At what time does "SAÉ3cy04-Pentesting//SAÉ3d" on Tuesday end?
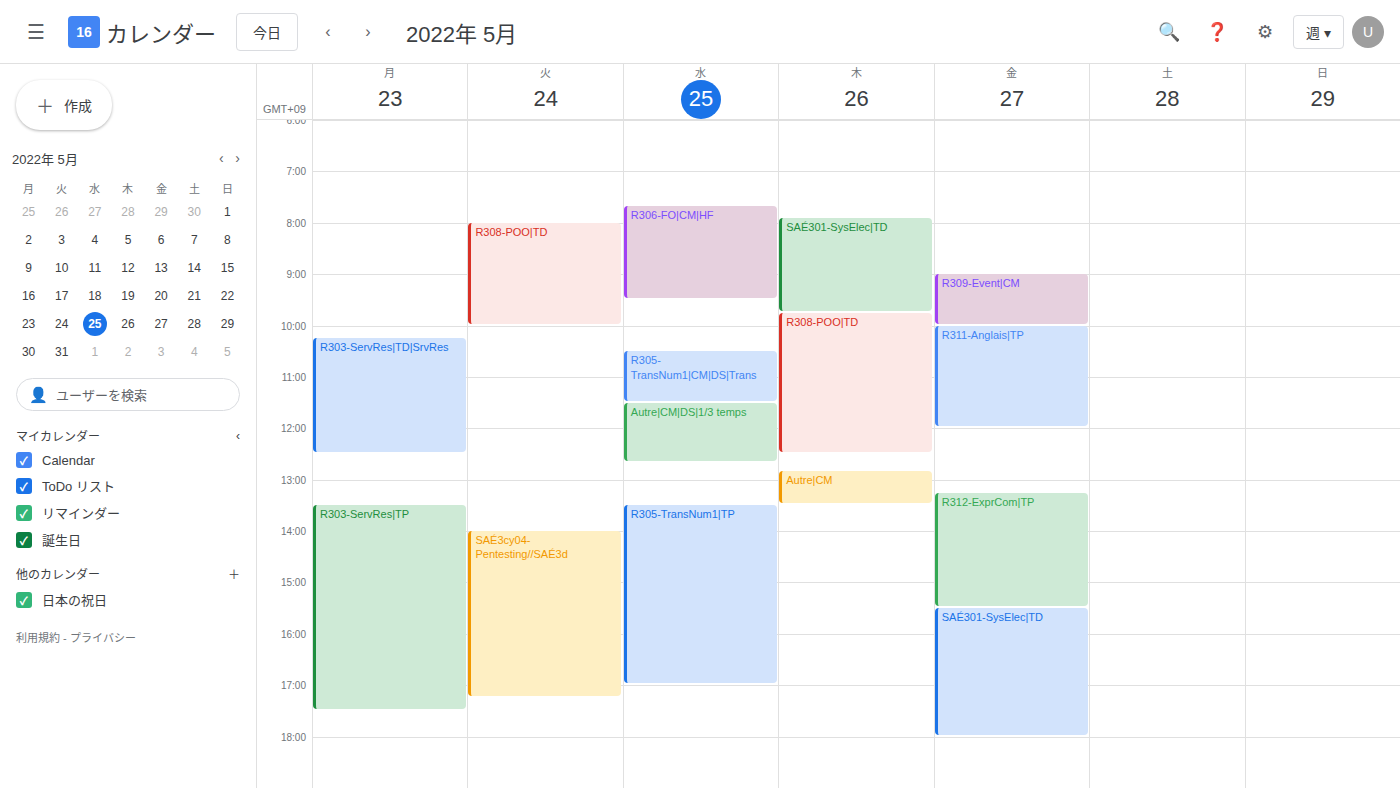
5:15 PM